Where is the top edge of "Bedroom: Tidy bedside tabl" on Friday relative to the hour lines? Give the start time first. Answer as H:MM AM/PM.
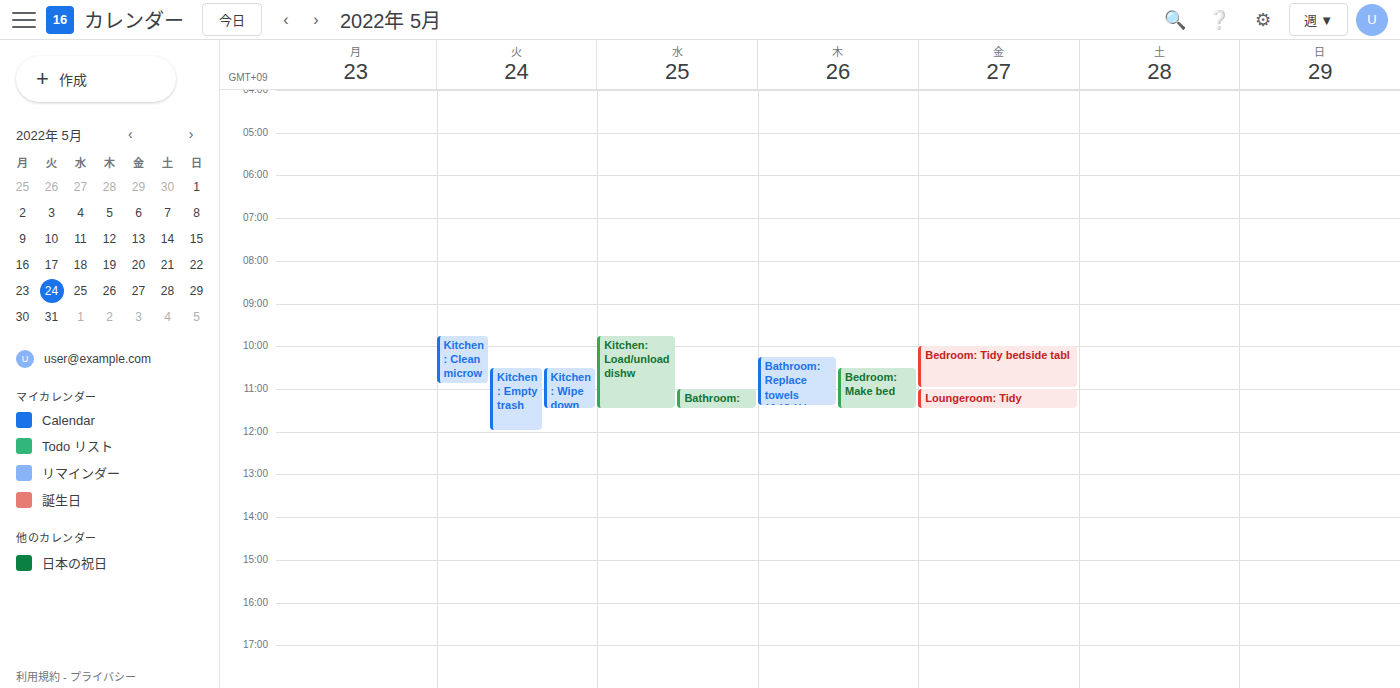
10:00 AM -- exactly on the 10 AM line.